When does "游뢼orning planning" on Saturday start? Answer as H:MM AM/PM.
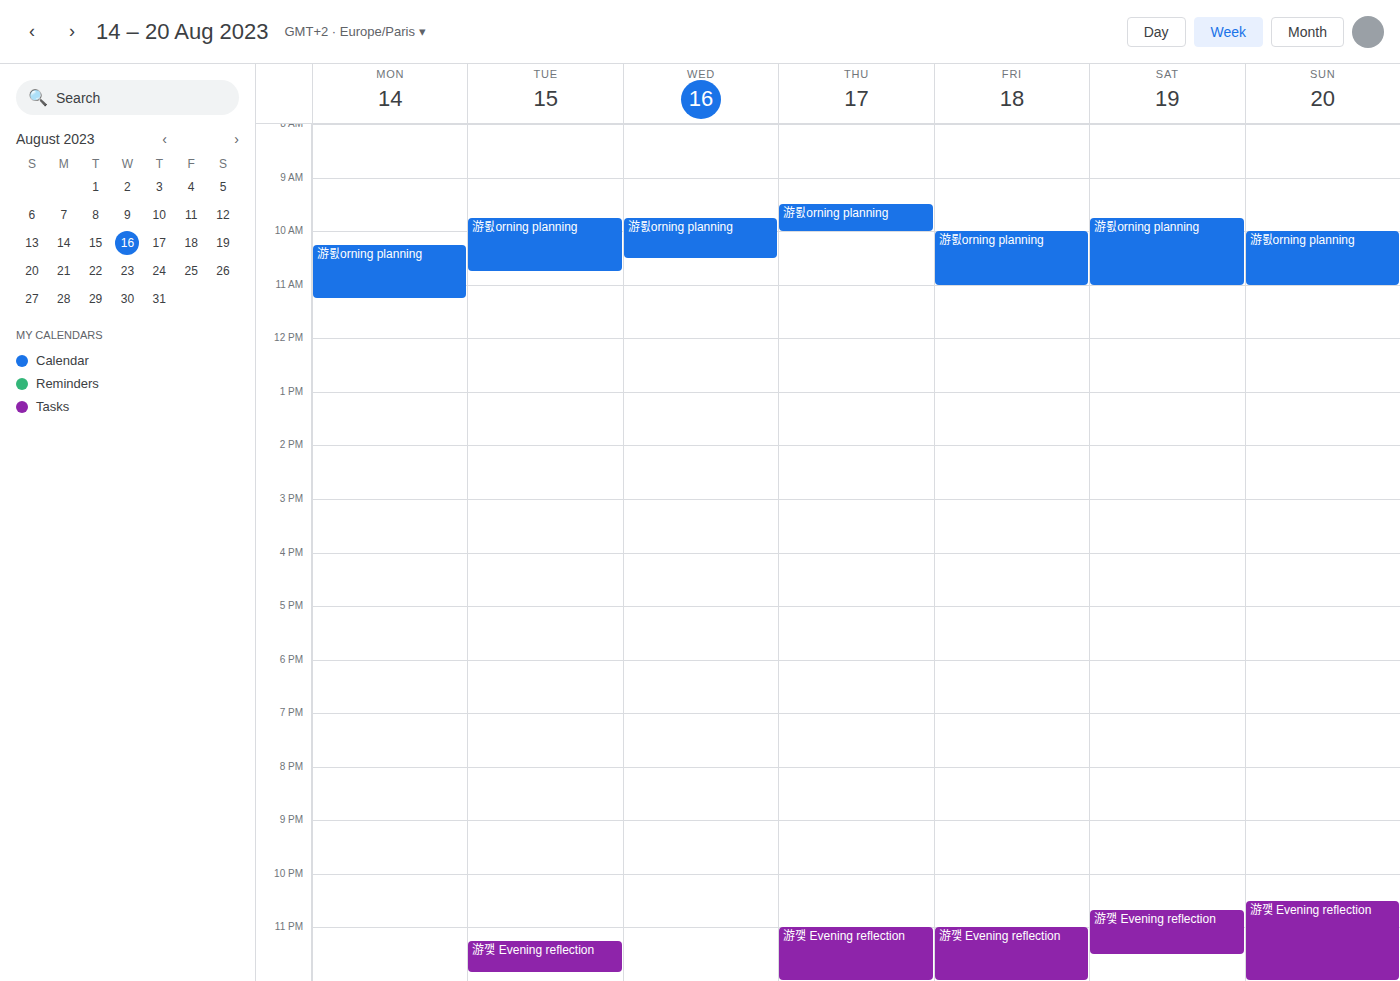
9:45 AM